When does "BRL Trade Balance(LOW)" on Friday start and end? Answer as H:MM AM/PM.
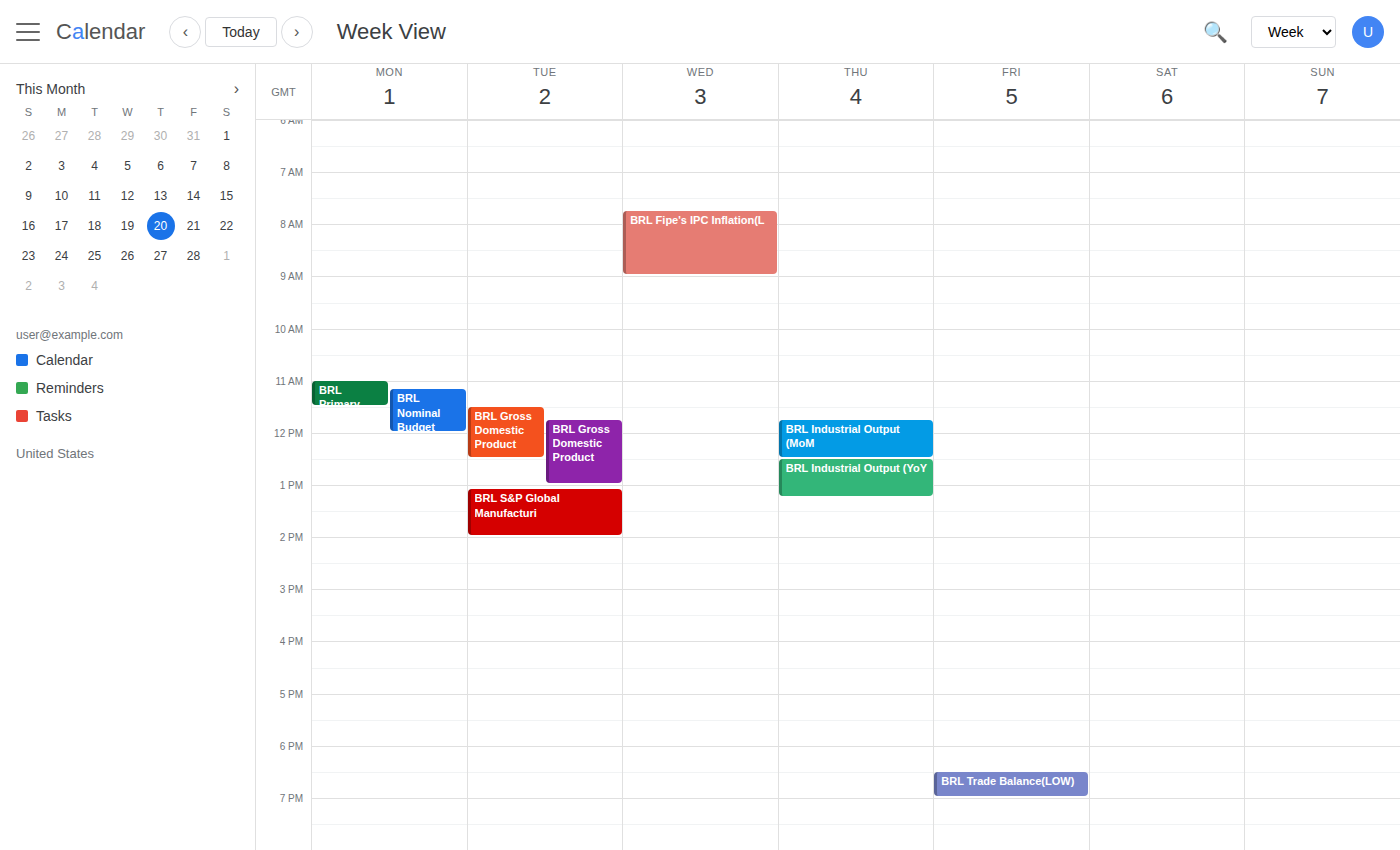
6:30 PM to 7:00 PM